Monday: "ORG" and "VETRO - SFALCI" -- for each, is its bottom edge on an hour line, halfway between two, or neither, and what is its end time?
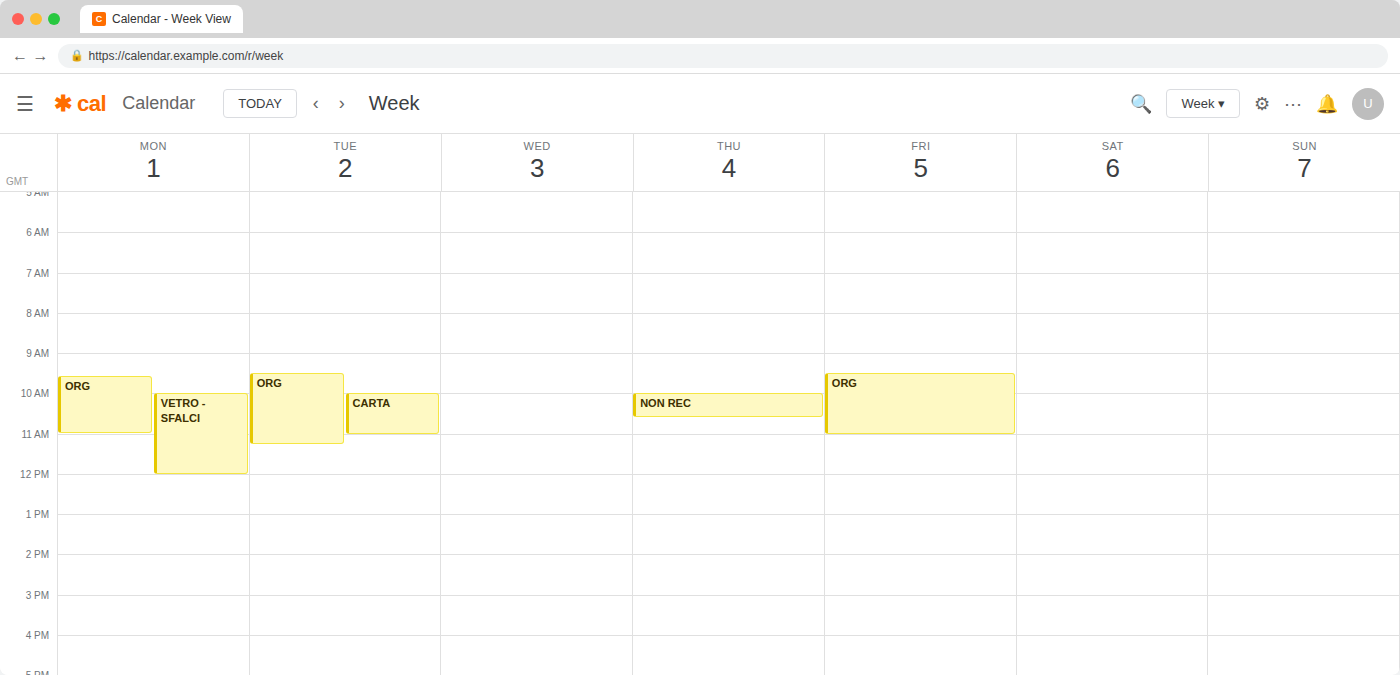
"ORG": 11:00 AM, exactly on the 11 AM line. "VETRO - SFALCI": 12:00 PM, exactly on the 12 PM line.